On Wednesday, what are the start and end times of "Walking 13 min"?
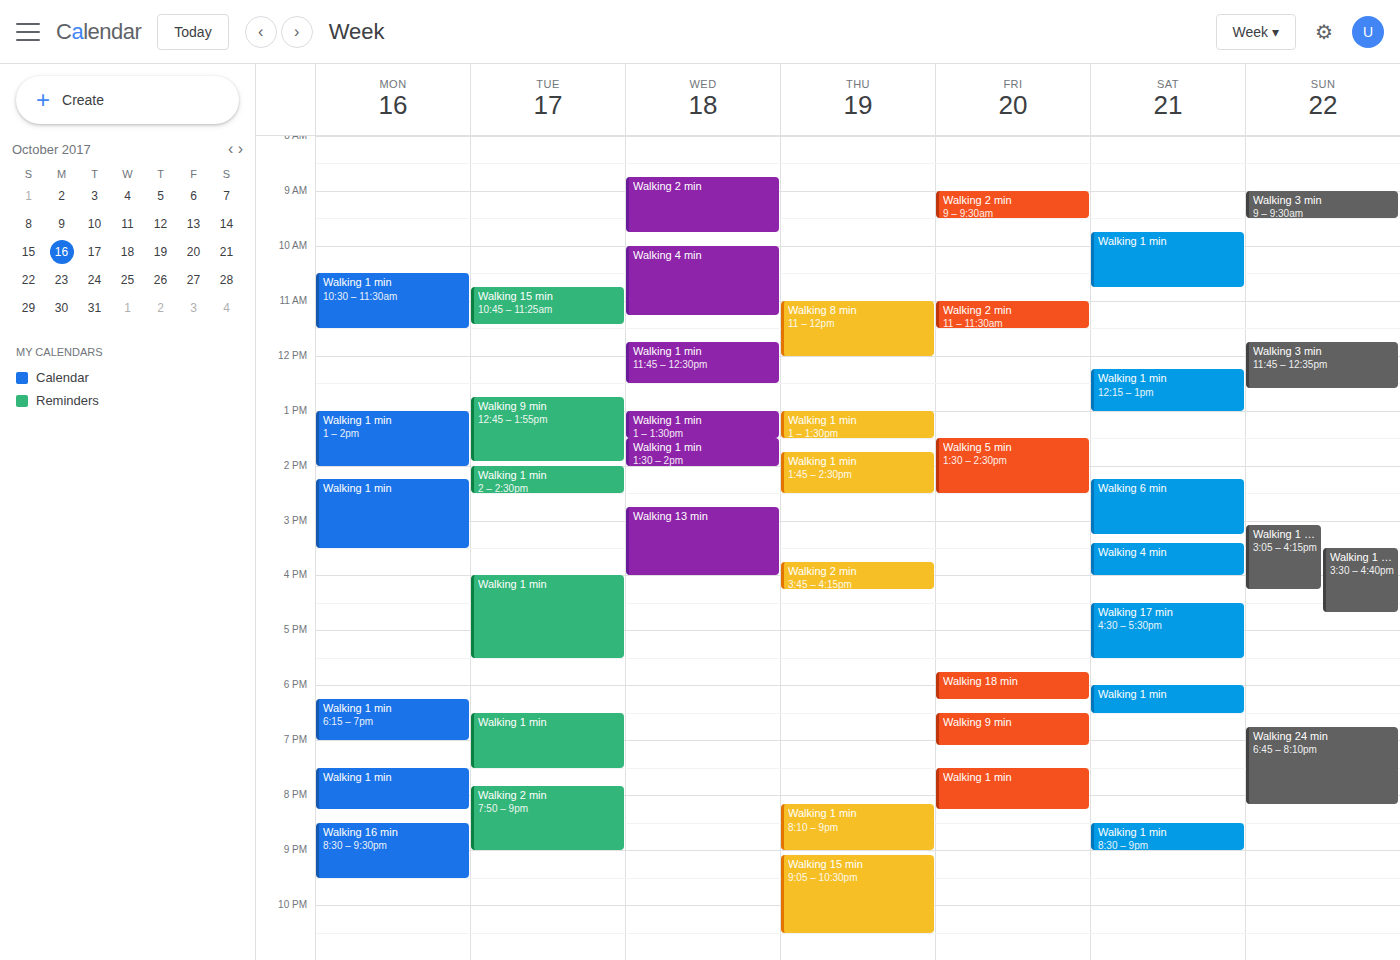
2:45 PM to 4:00 PM